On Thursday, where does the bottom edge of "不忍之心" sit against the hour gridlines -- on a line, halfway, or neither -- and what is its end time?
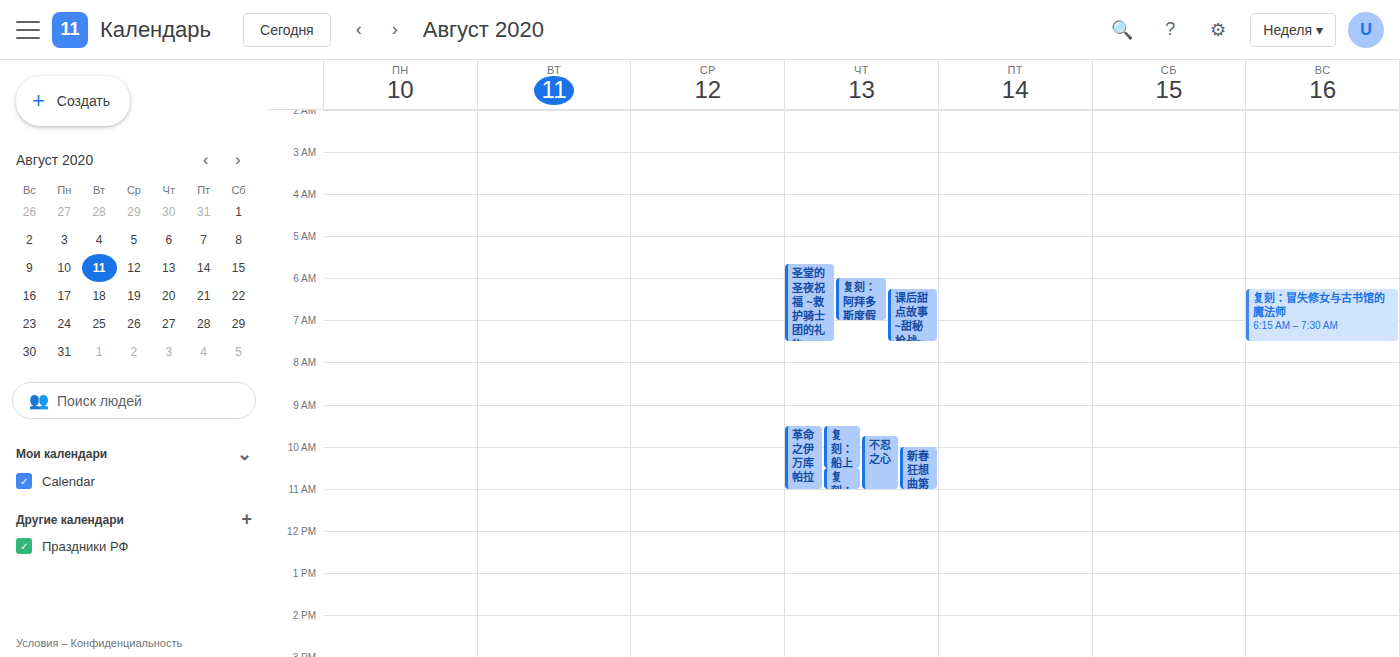
11:00 AM -- exactly on the 11 AM line.